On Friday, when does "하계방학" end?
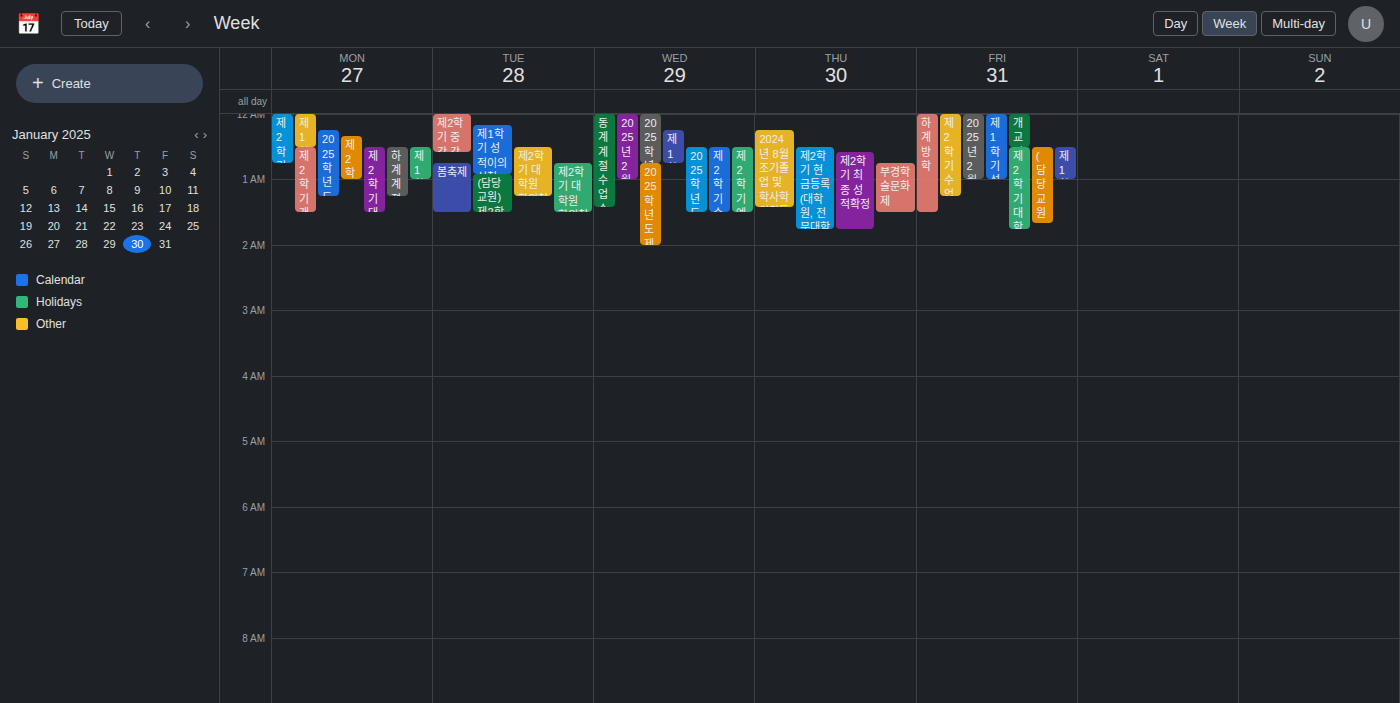
1:30 AM